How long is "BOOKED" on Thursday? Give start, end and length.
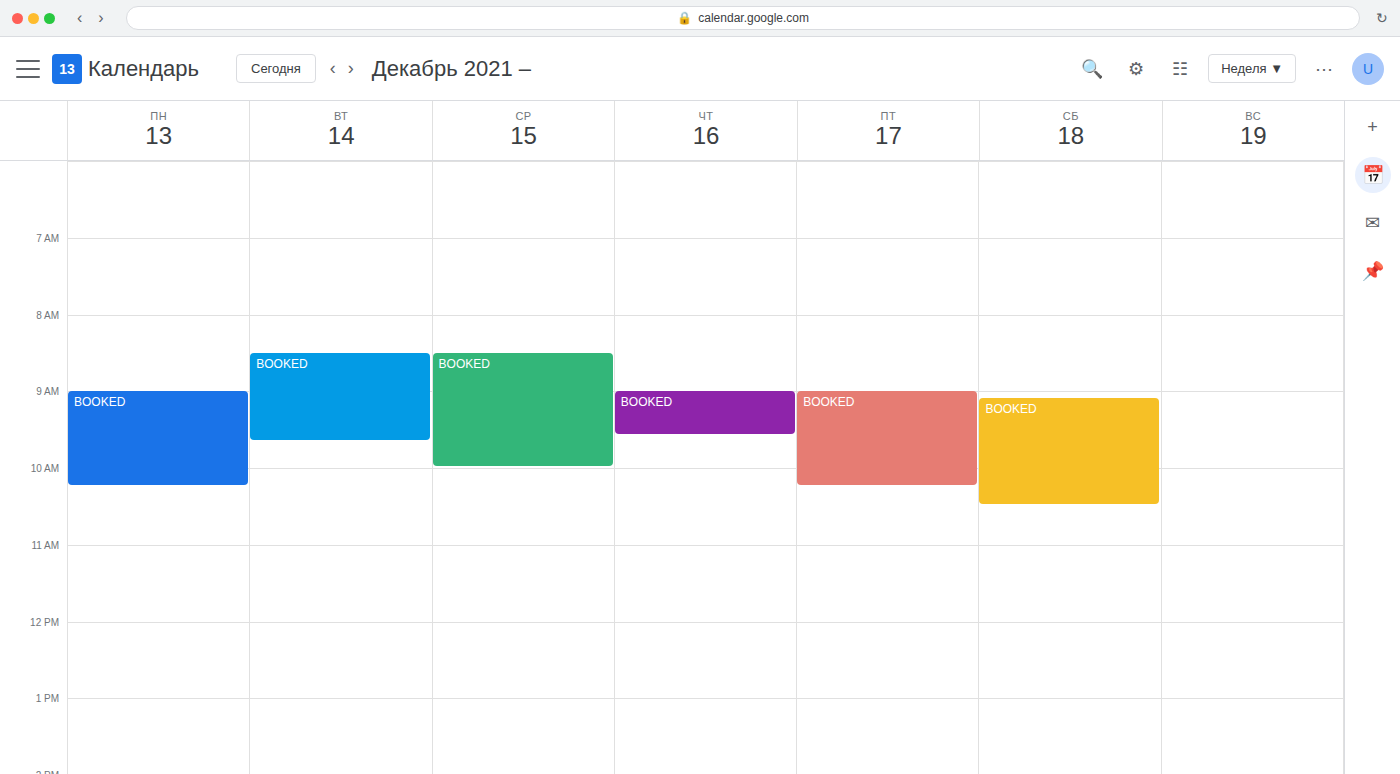
9:00 AM to 9:35 AM, 35 minutes